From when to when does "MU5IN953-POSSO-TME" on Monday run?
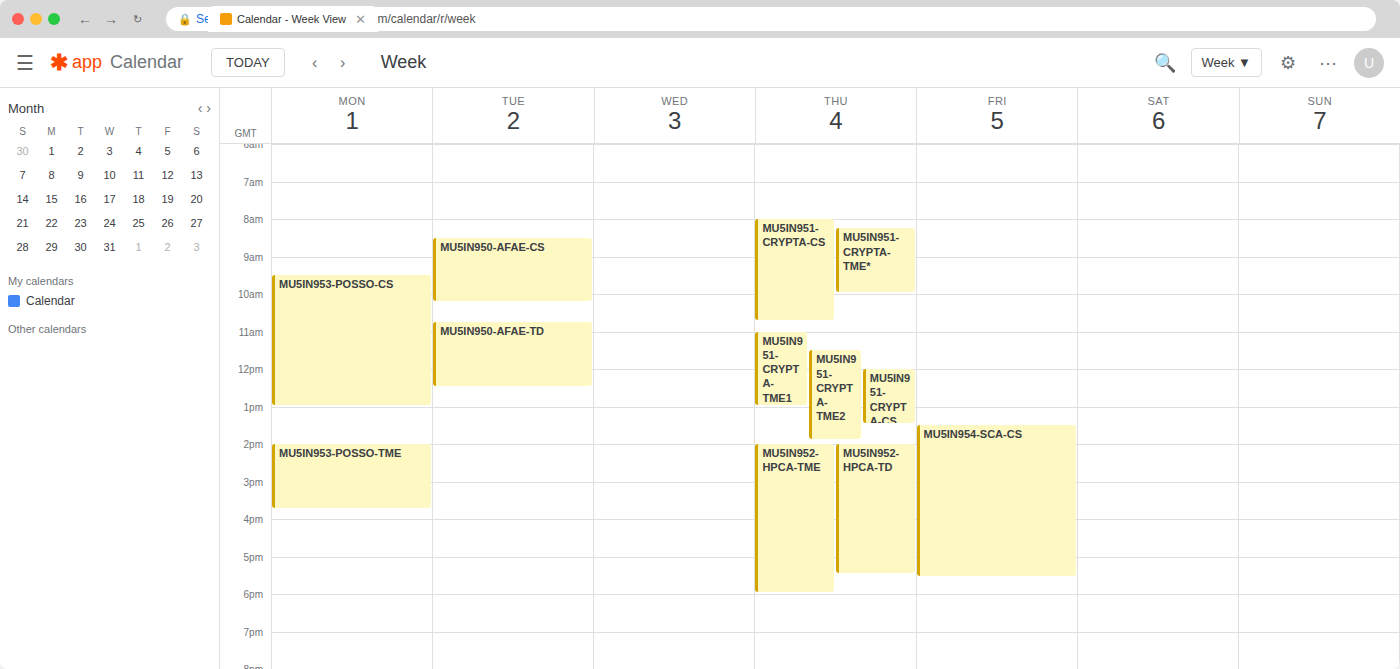
2:00 PM to 3:45 PM